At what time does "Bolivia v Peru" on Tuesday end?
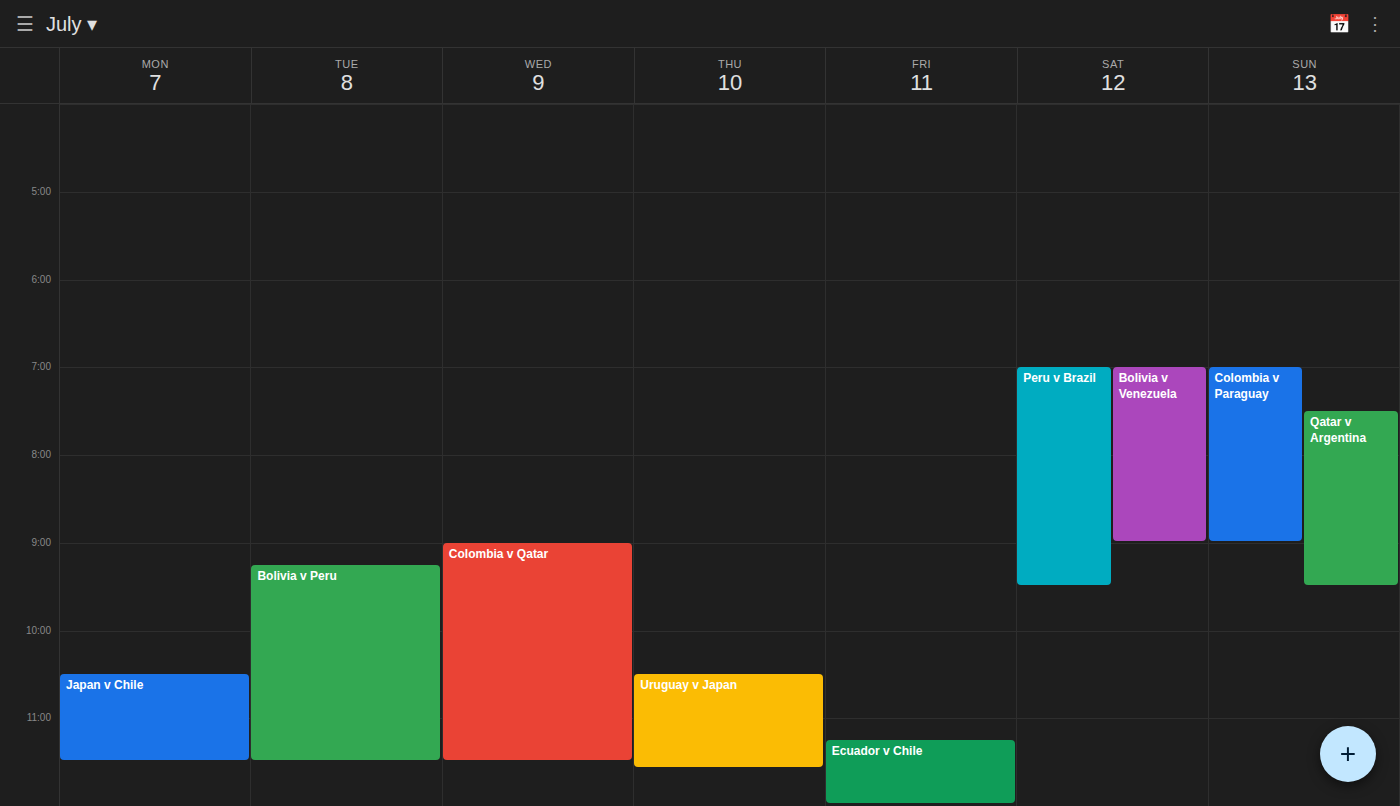
11:30 PM